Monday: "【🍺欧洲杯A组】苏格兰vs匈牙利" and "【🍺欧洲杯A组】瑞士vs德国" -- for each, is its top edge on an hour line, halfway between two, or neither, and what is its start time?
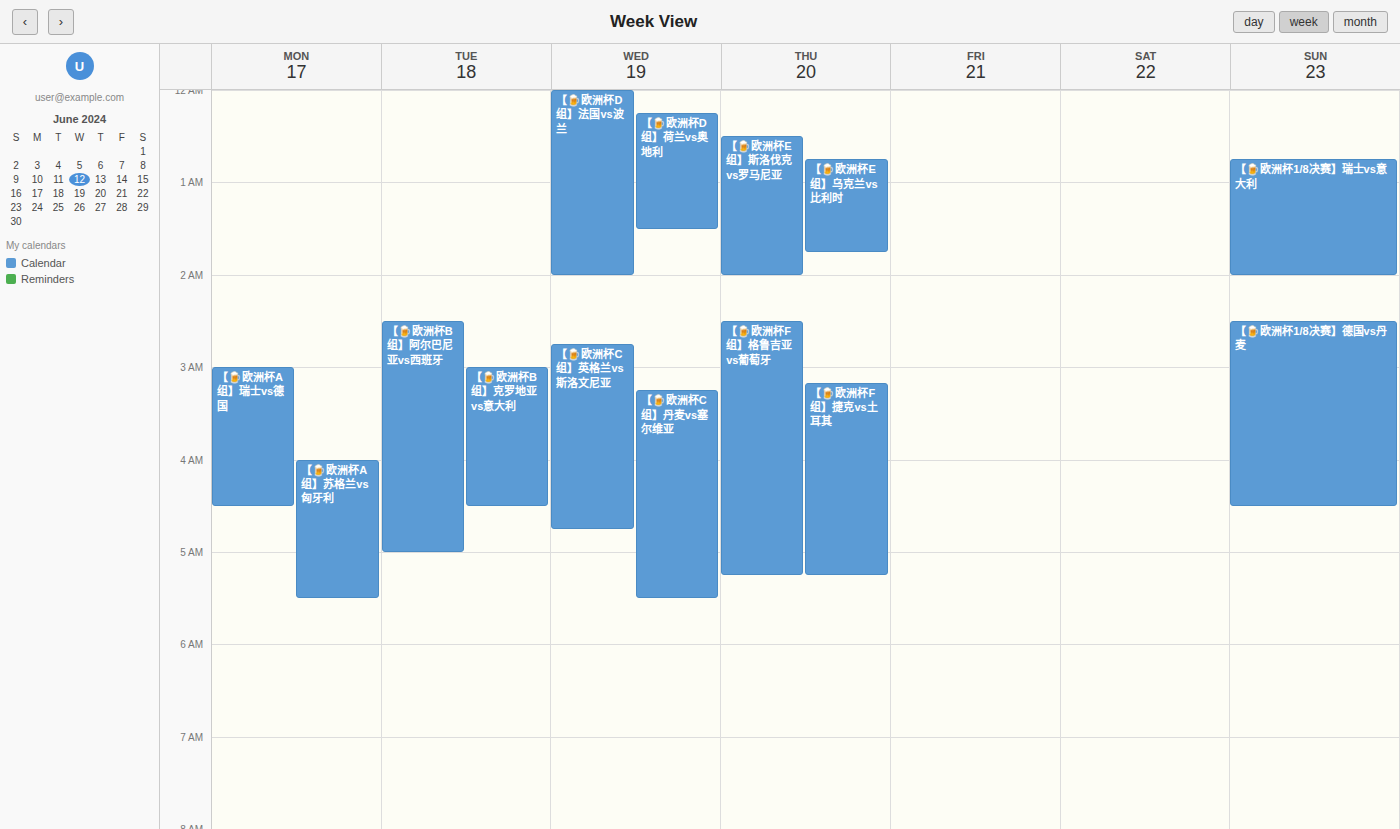
"【🍺欧洲杯A组】苏格兰vs匈牙利": 4:00 AM, exactly on the 4 AM line. "【🍺欧洲杯A组】瑞士vs德国": 3:00 AM, exactly on the 3 AM line.